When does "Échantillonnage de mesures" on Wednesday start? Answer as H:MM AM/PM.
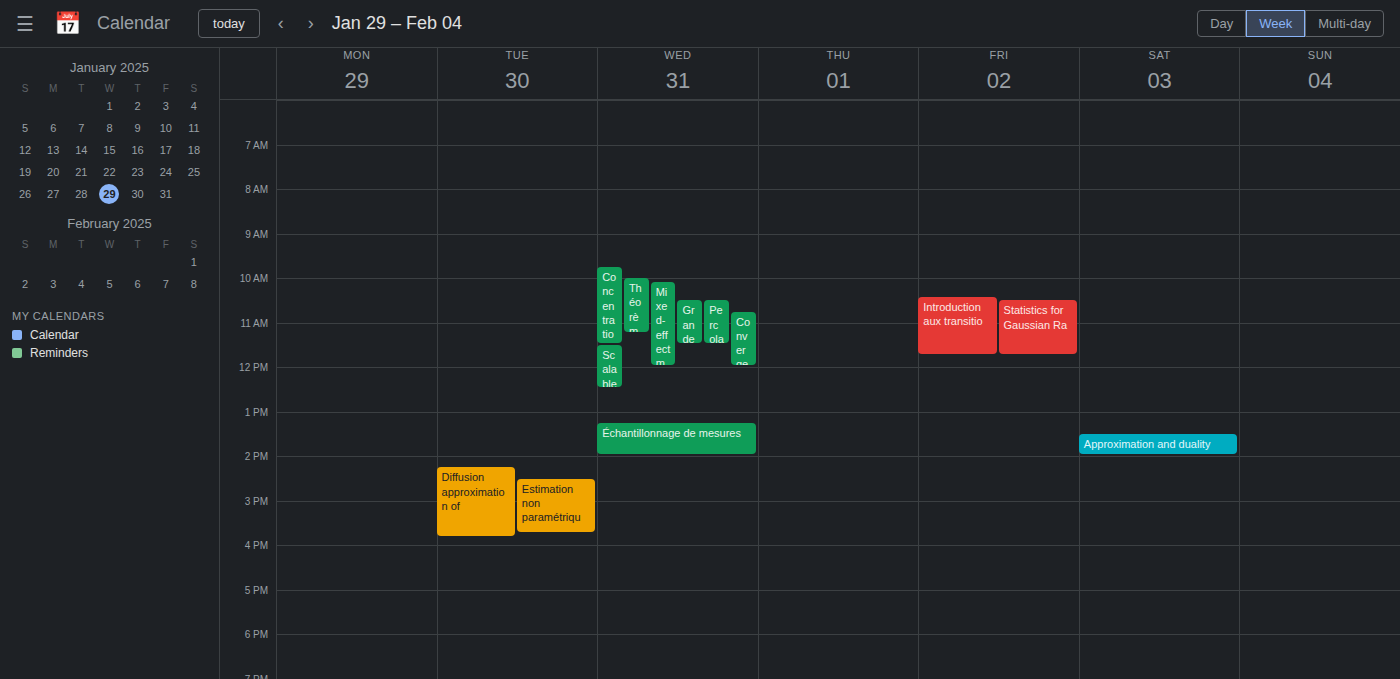
1:15 PM